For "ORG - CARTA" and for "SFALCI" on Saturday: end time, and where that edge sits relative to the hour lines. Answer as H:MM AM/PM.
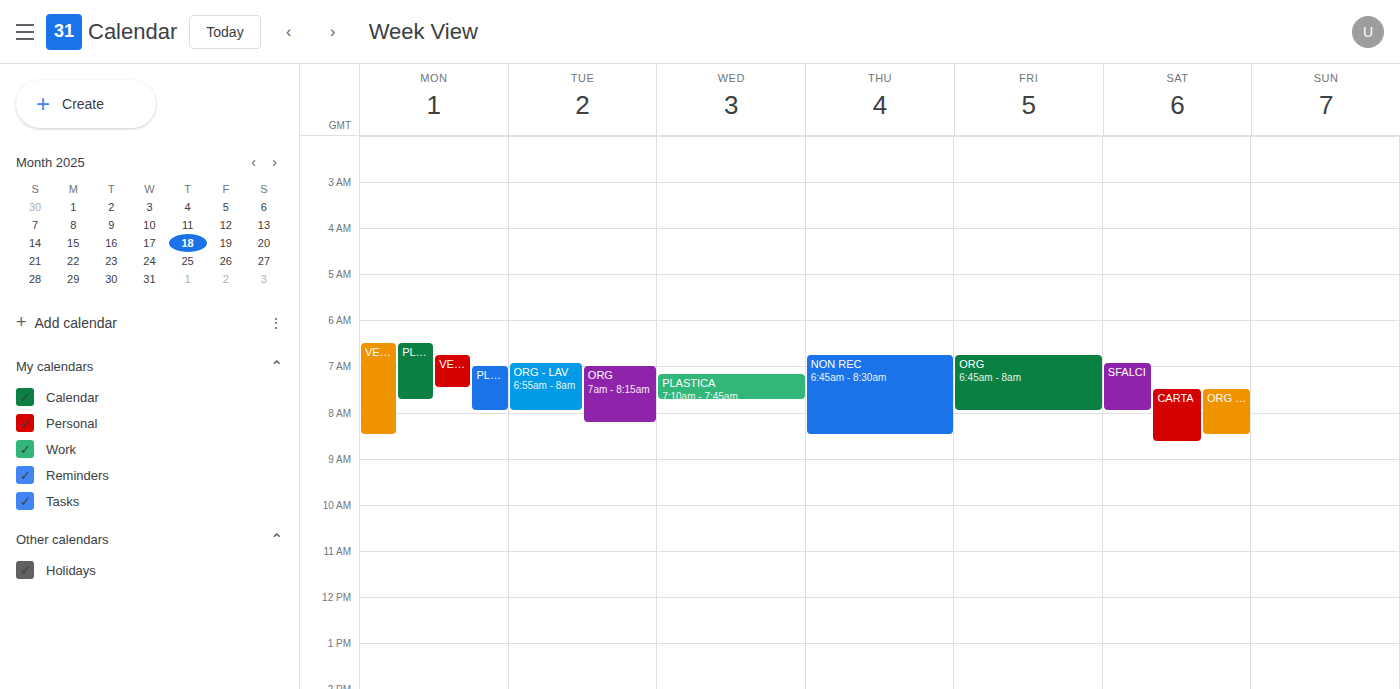
"ORG - CARTA": 8:30 AM, halfway between the 8 AM and 9 AM lines. "SFALCI": 8:00 AM, exactly on the 8 AM line.